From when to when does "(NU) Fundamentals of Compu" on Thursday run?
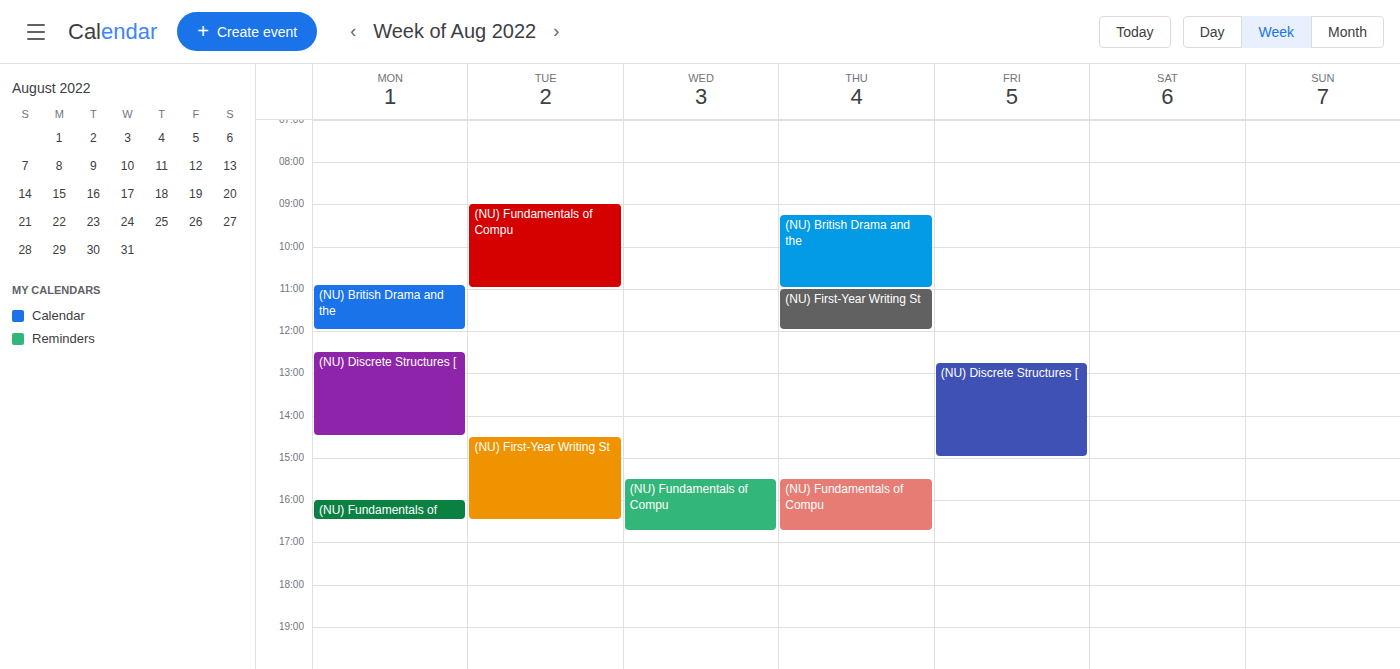
3:30 PM to 4:45 PM